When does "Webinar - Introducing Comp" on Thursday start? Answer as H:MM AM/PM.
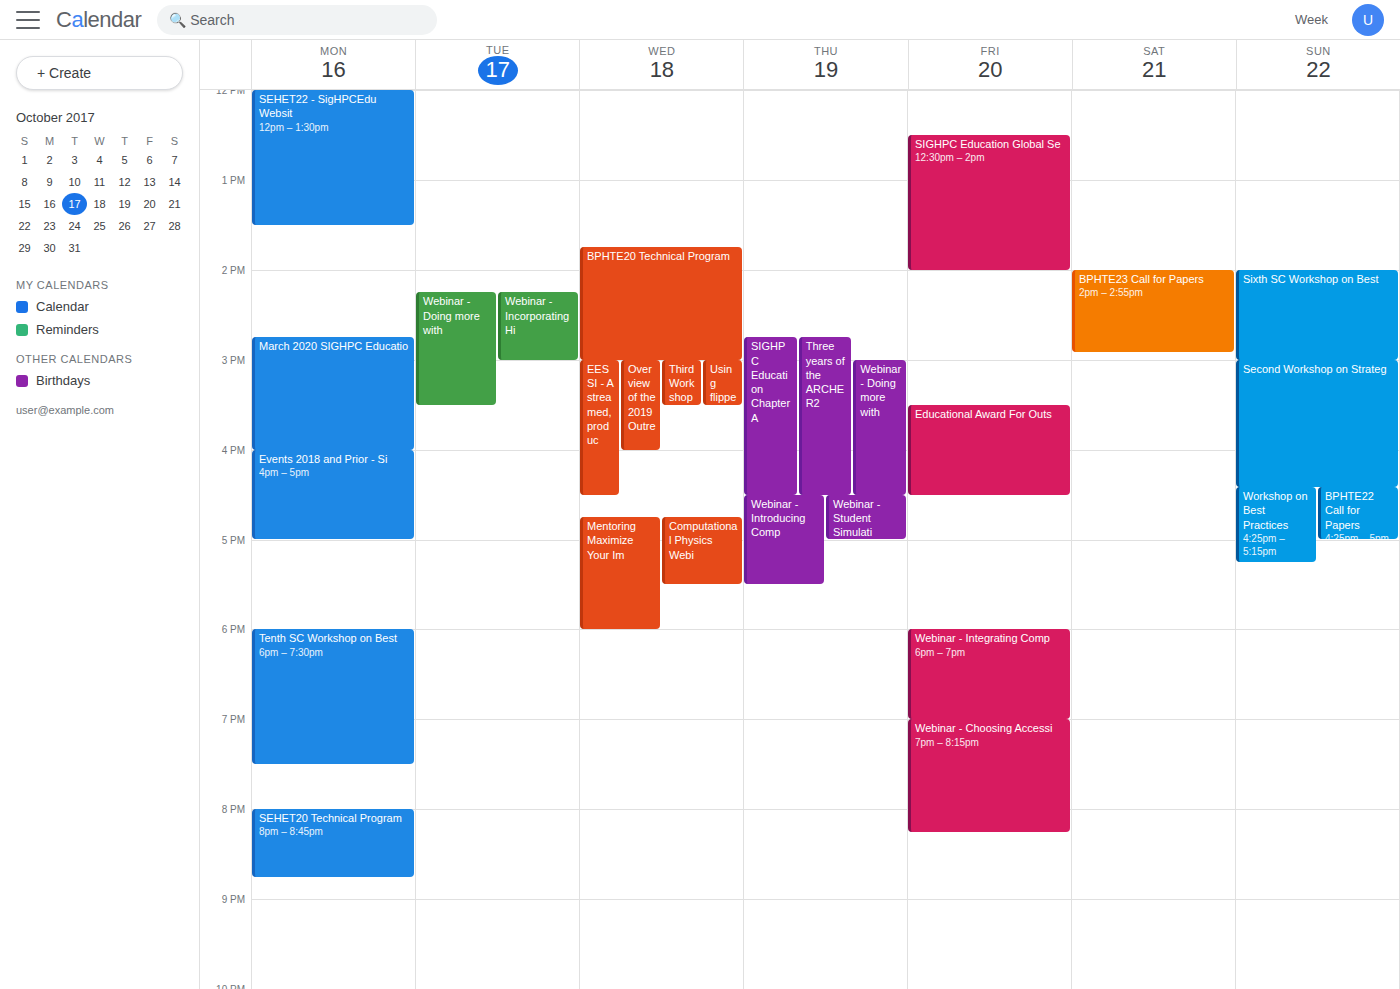
4:30 PM